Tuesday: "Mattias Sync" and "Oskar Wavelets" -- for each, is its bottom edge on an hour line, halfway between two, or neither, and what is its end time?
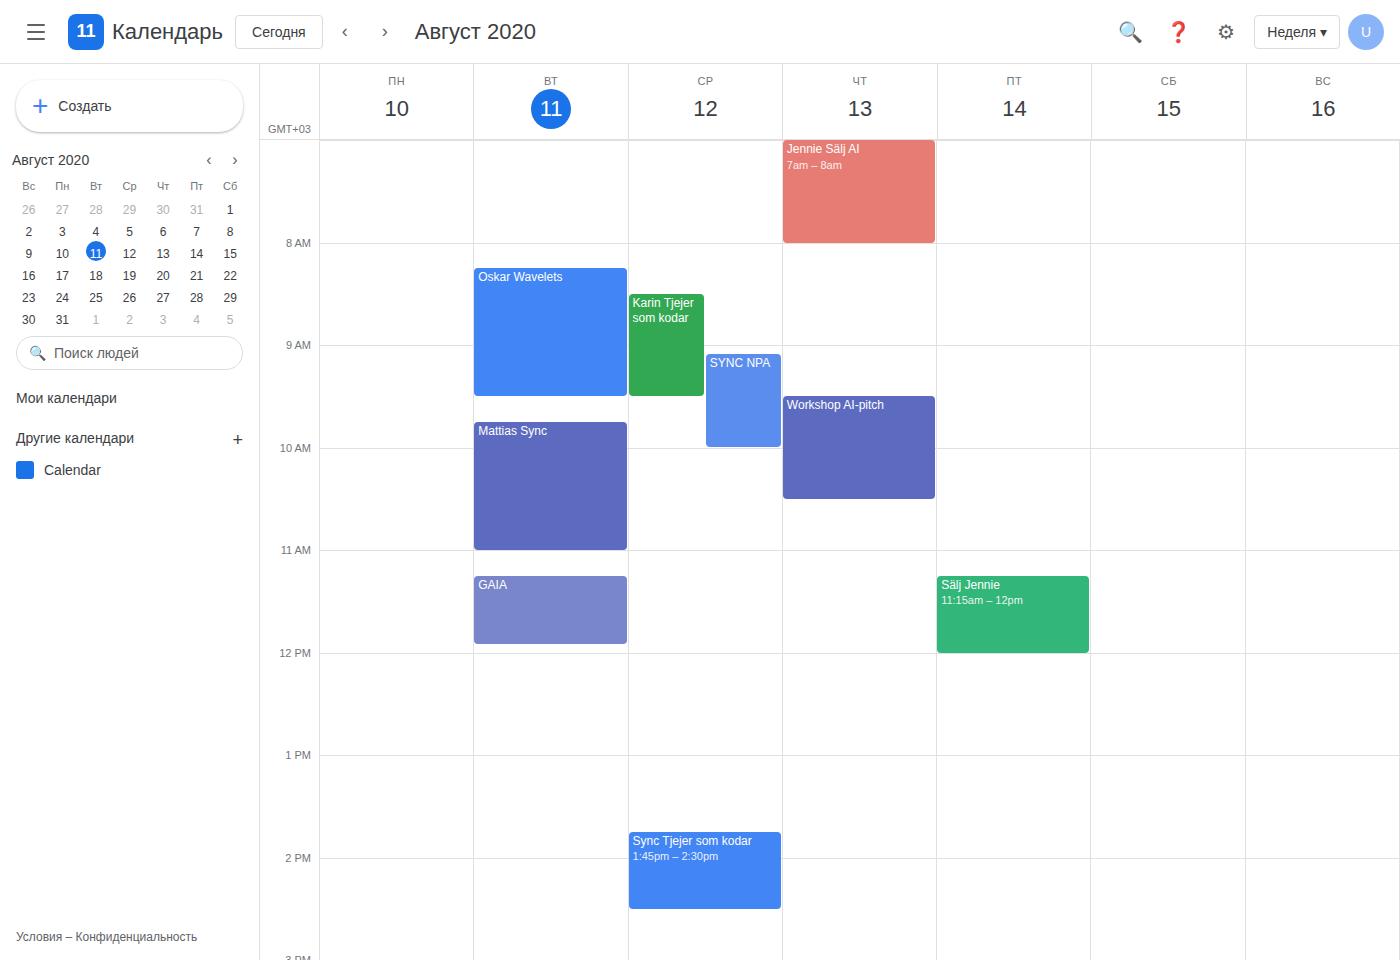
"Mattias Sync": 11:00 AM, exactly on the 11 AM line. "Oskar Wavelets": 9:30 AM, halfway between the 9 AM and 10 AM lines.